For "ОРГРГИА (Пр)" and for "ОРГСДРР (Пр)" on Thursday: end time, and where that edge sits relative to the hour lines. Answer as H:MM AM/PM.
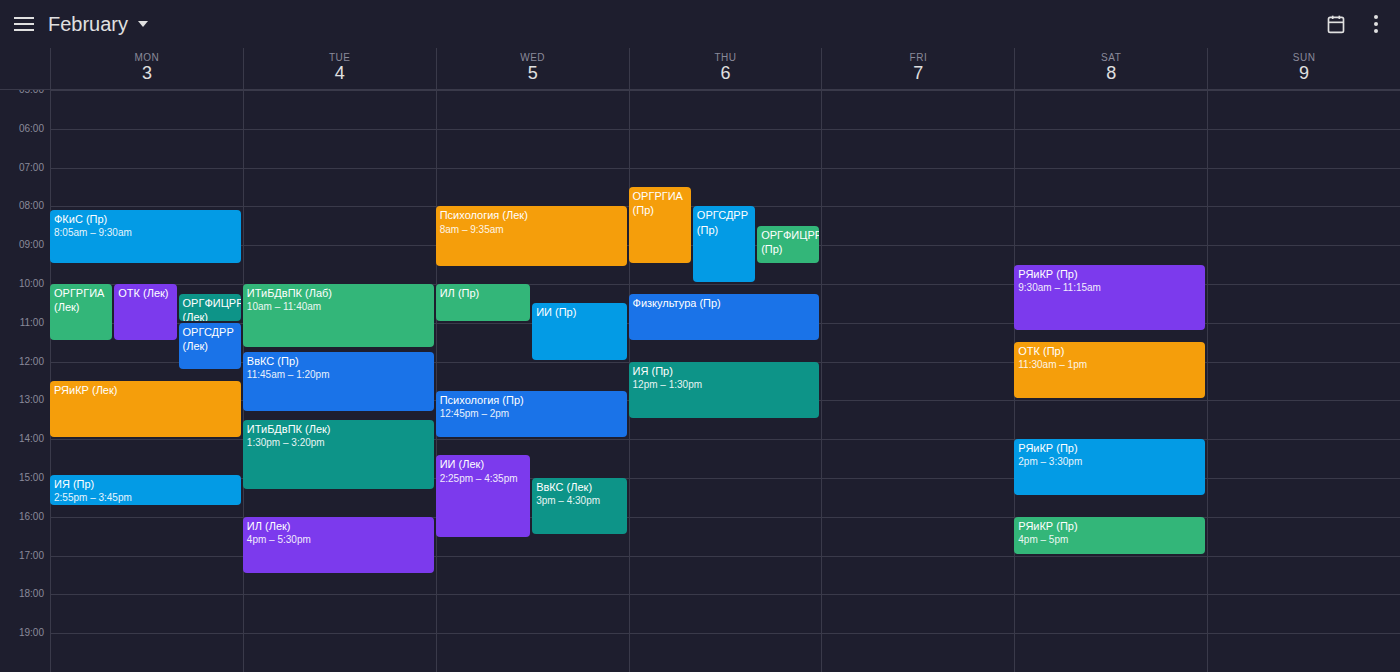
"ОРГРГИА (Пр)": 9:30 AM, halfway between the 9 AM and 10 AM lines. "ОРГСДРР (Пр)": 10:00 AM, exactly on the 10 AM line.